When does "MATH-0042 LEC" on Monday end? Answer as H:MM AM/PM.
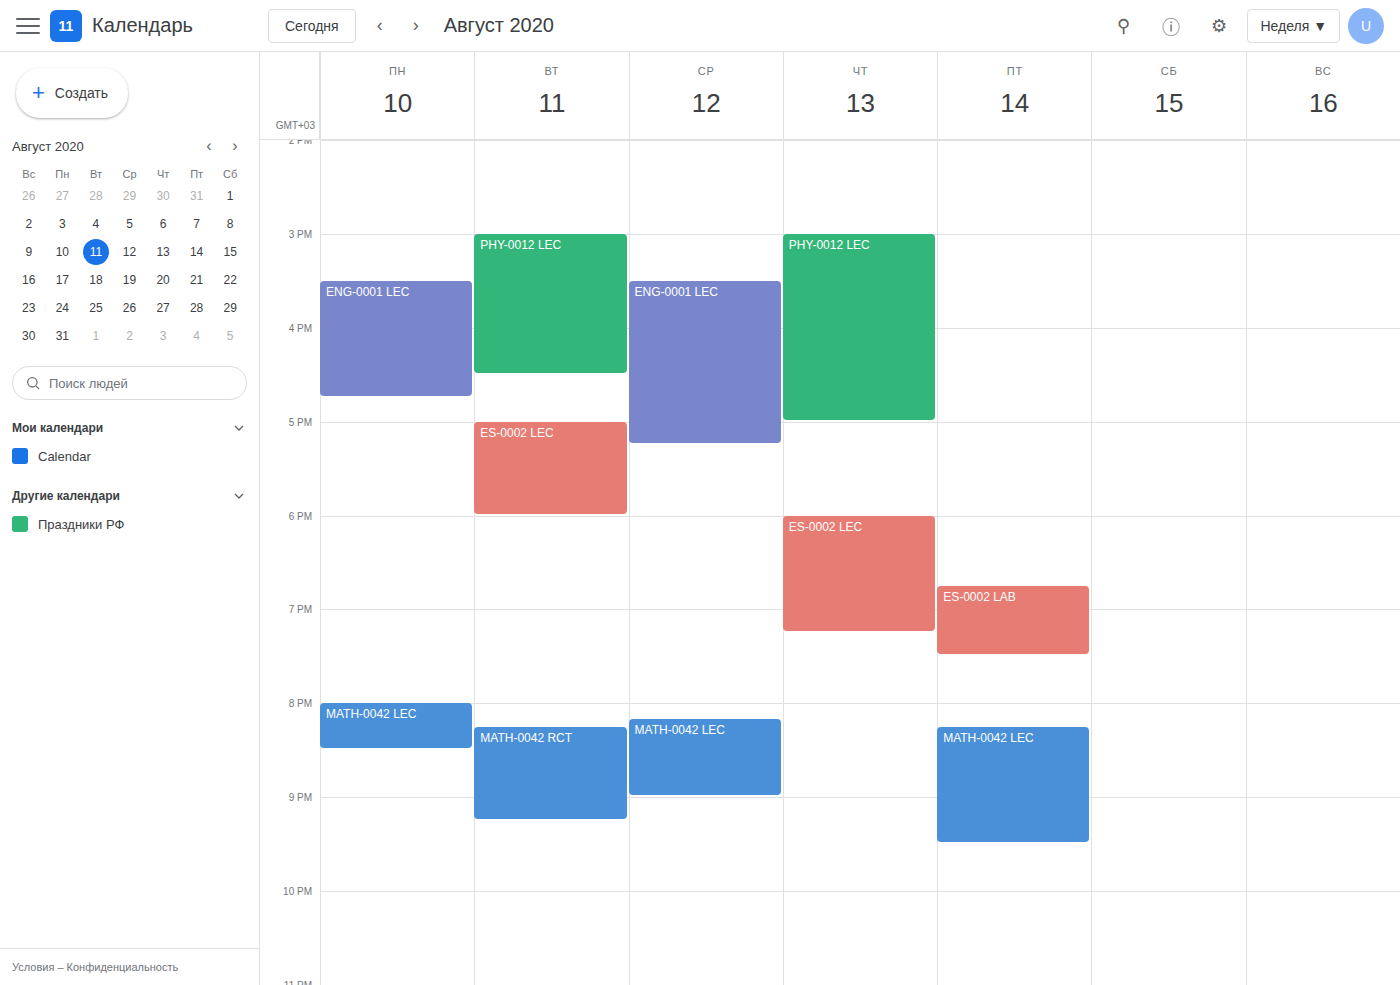
8:30 PM